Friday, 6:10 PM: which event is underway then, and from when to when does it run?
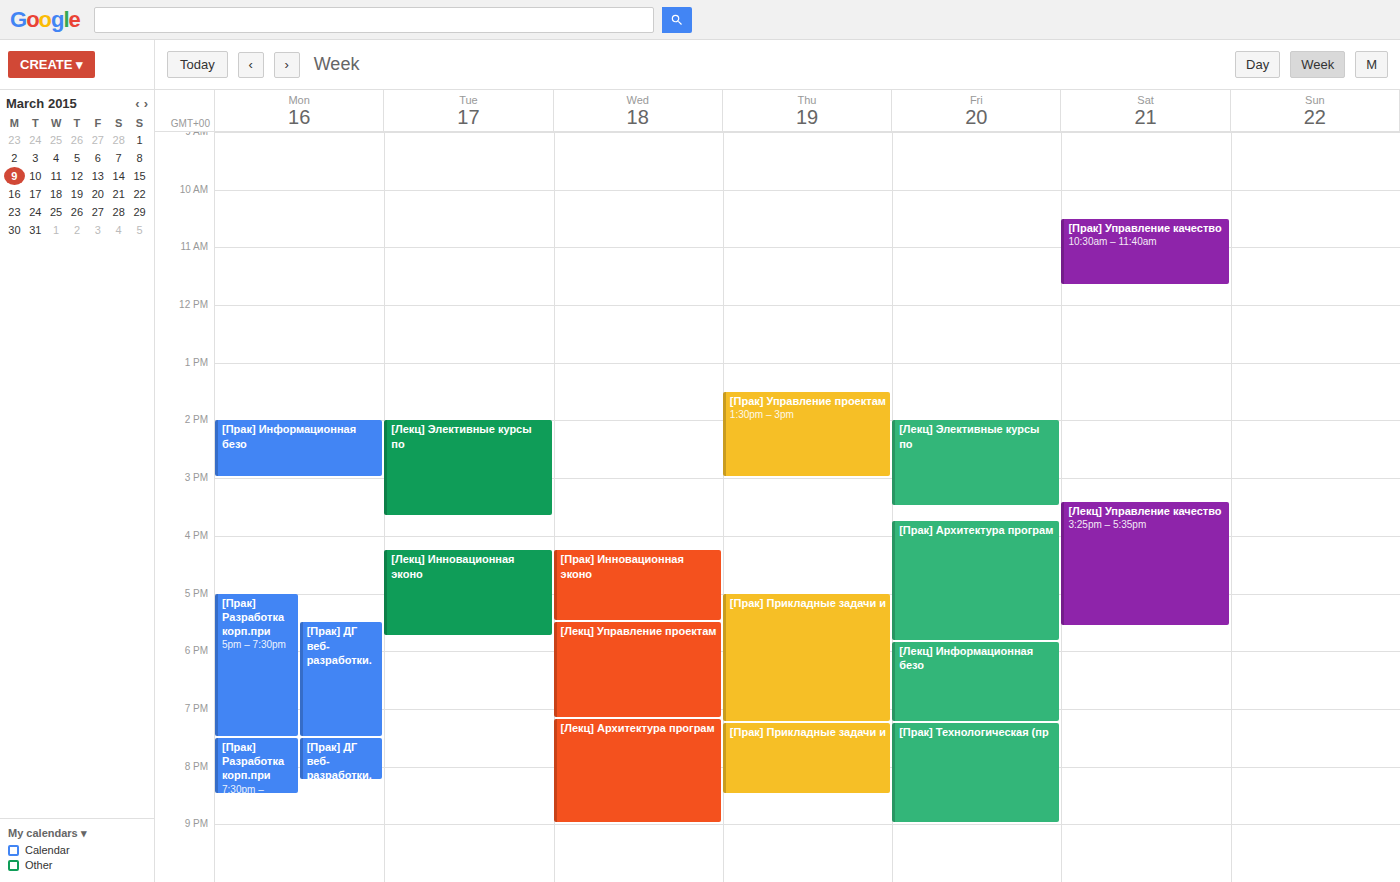
"[Лекц] Информационная безо", 5:50 PM to 7:15 PM